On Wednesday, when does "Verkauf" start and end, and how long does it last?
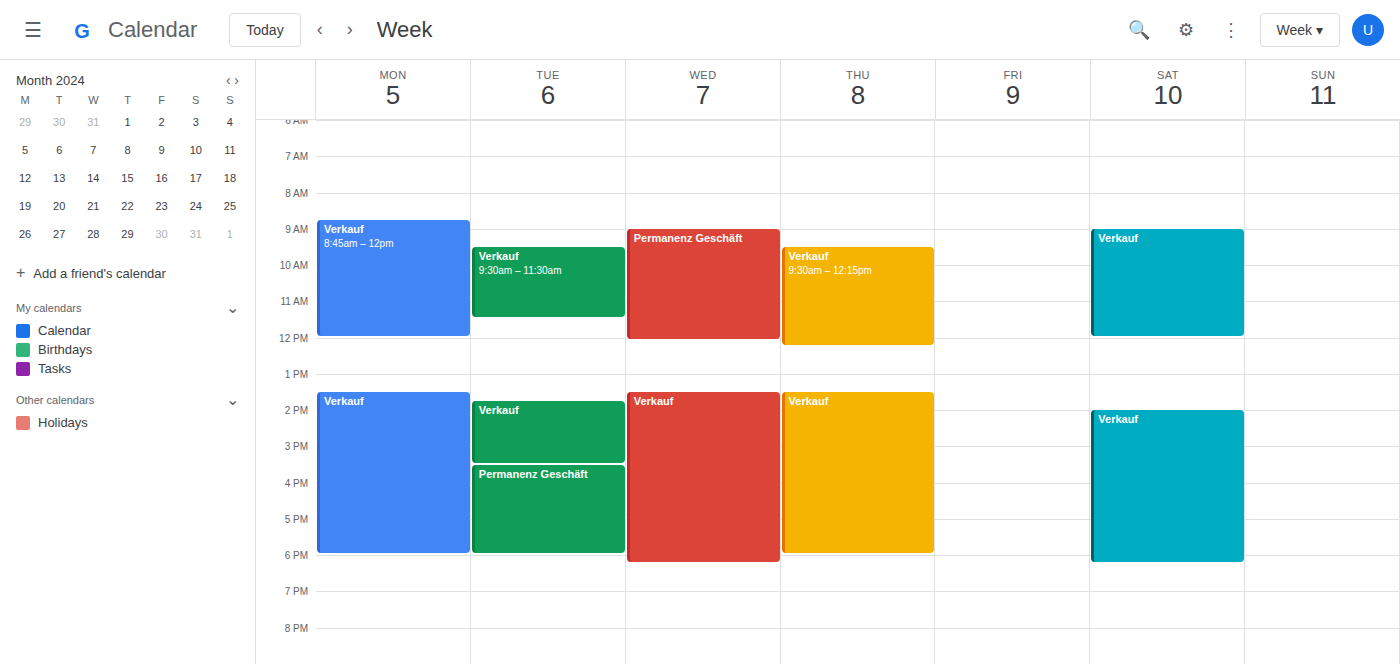
1:30 PM to 6:15 PM, 4 hours 45 minutes